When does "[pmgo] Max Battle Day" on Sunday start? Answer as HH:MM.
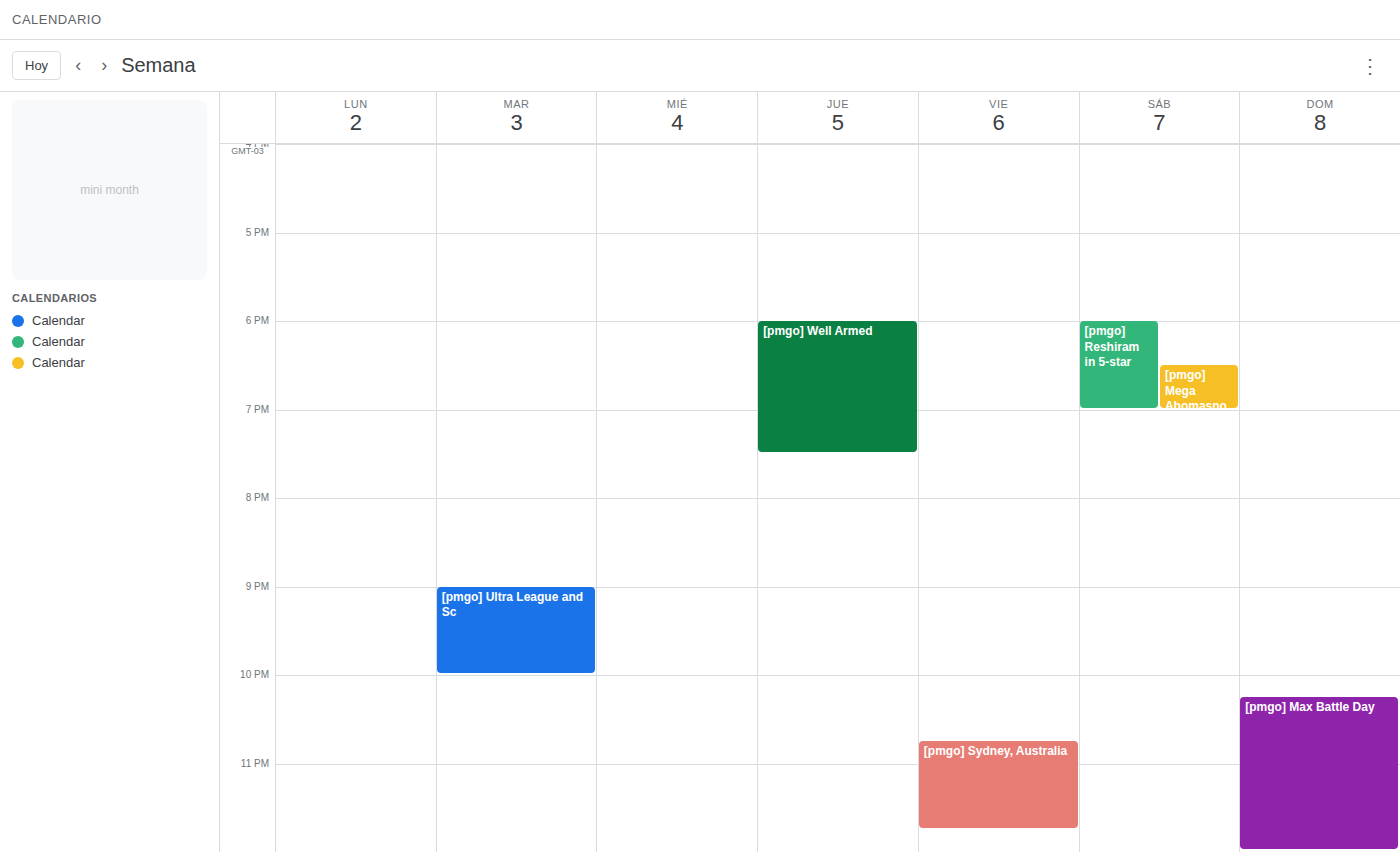
22:15